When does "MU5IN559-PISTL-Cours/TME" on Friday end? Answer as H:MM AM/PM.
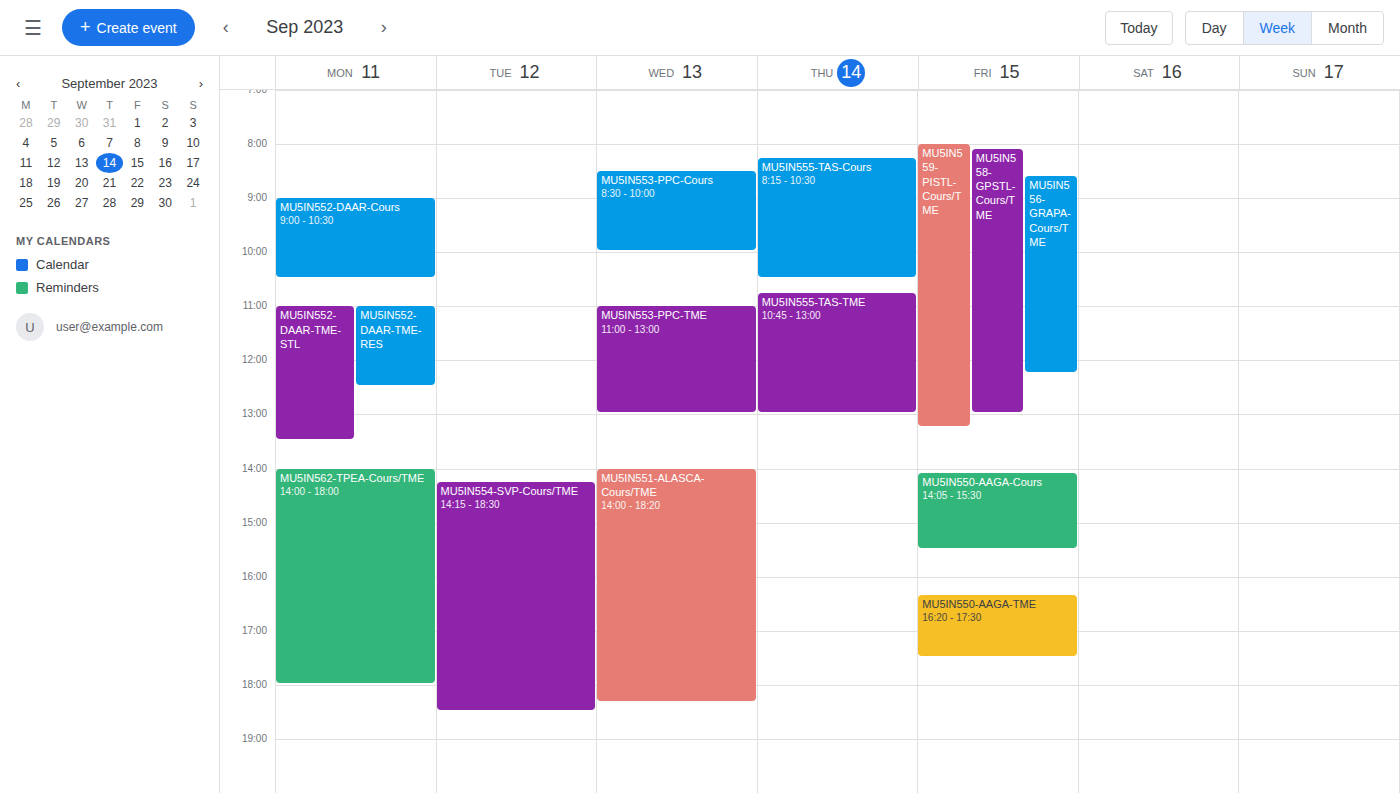
1:15 PM